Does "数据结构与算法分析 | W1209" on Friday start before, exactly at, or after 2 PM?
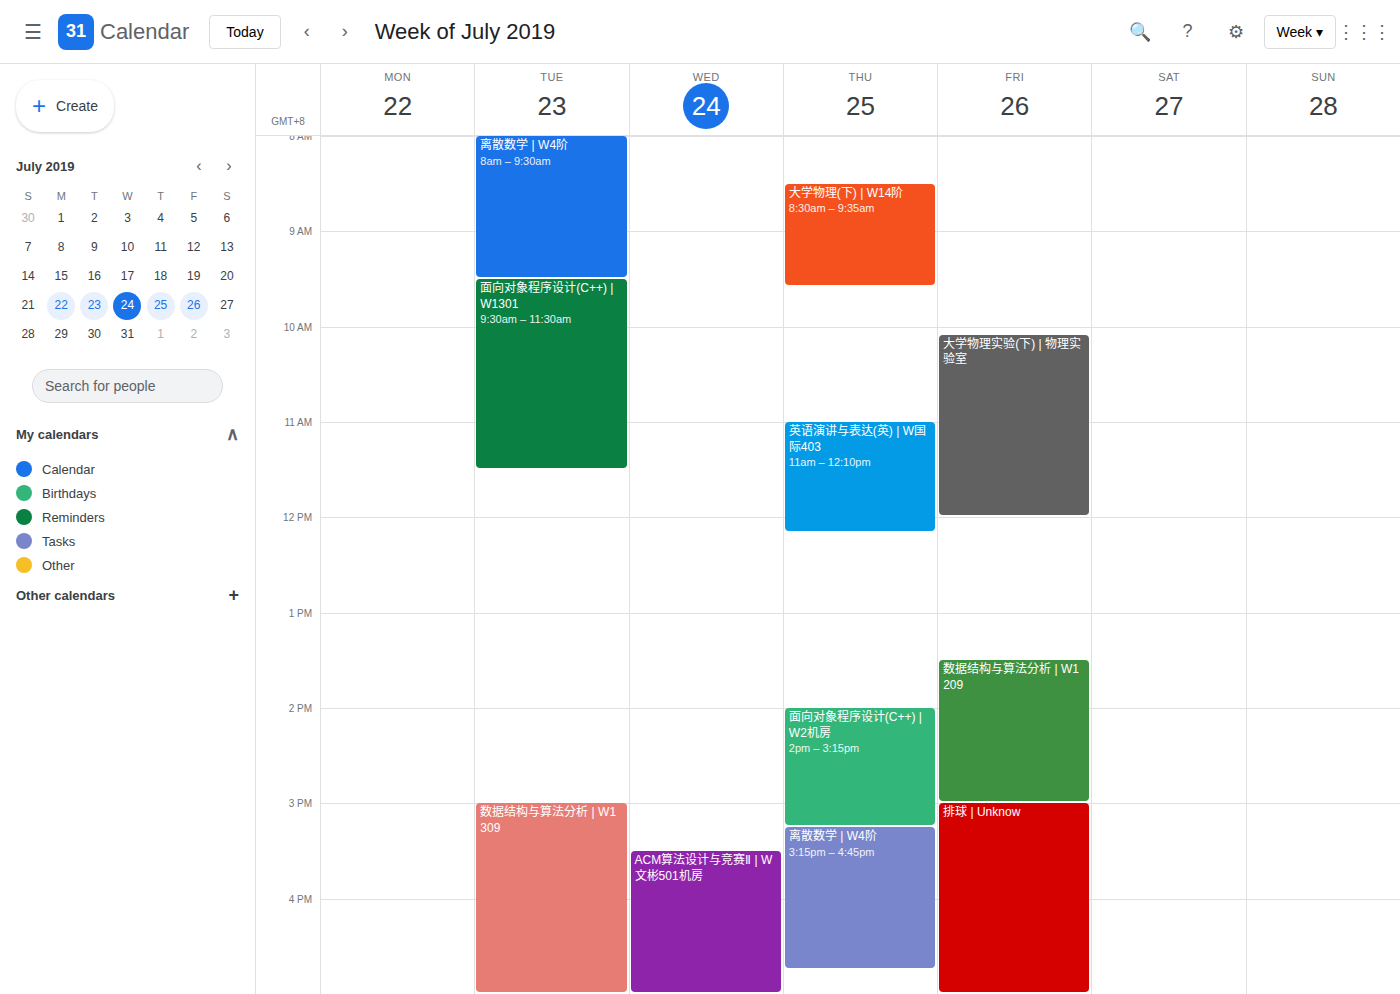
1:30 PM -- before 2 PM, 30 minutes above the 2 PM line.